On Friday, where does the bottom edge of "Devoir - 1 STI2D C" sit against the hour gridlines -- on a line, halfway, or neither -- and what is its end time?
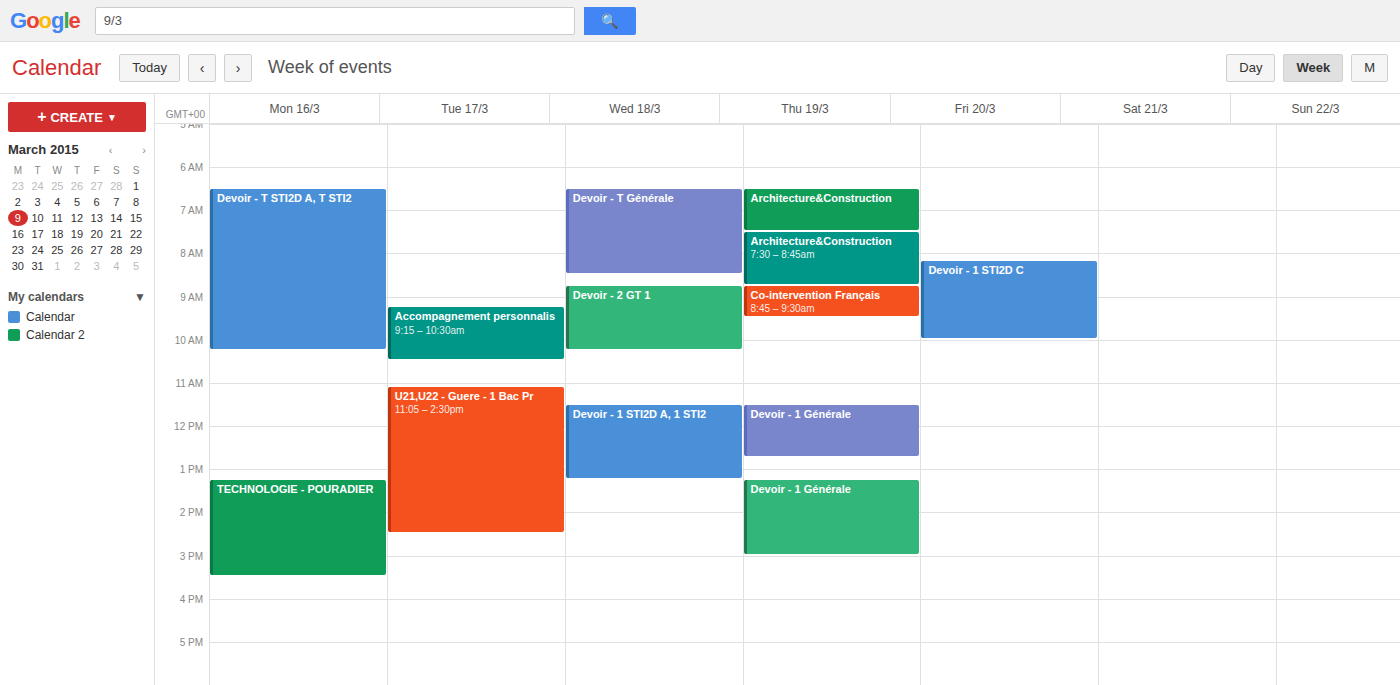
10:00 AM -- exactly on the 10 AM line.